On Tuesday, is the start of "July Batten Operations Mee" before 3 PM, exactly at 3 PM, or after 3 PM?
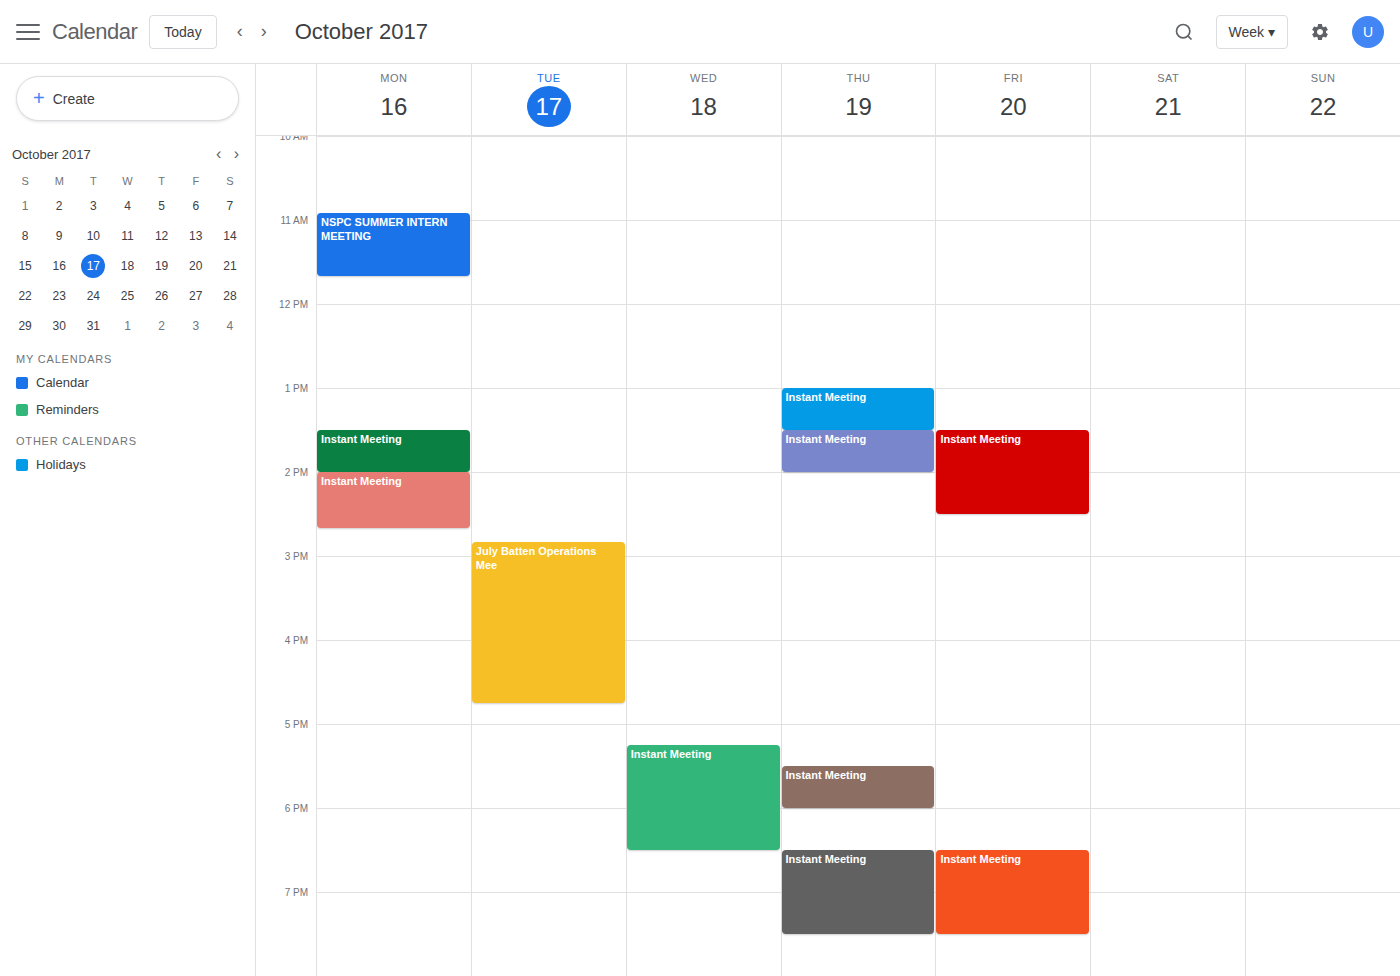
2:50 PM -- before 3 PM, 10 minutes above the 3 PM line.